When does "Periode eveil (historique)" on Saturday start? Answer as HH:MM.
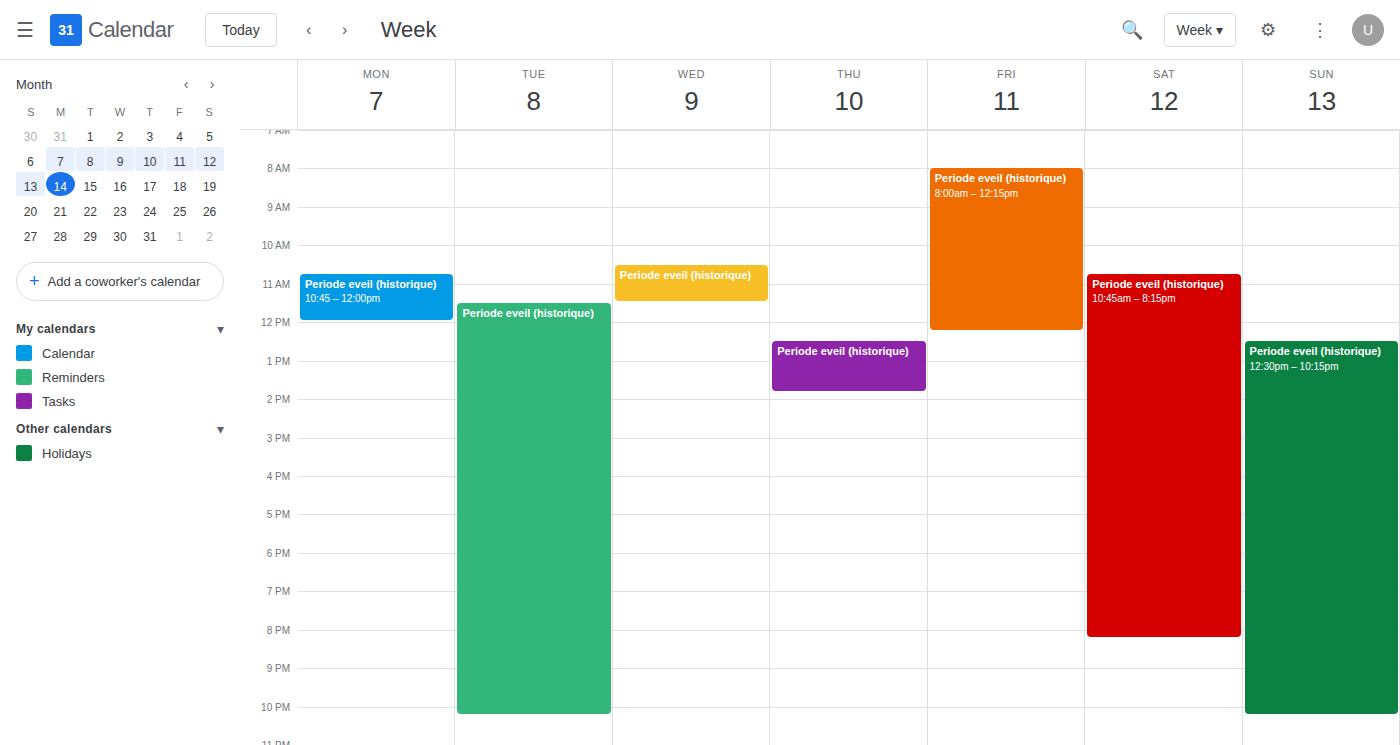
10:45